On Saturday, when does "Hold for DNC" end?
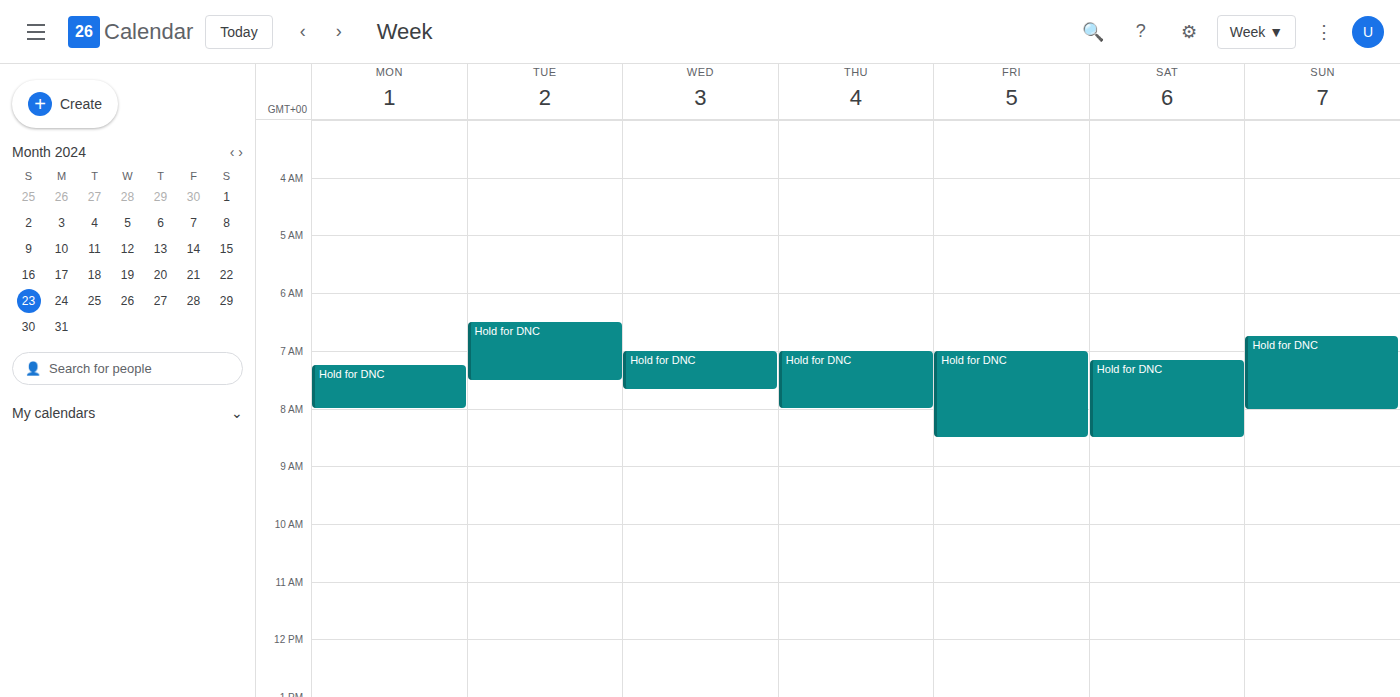
8:30 AM